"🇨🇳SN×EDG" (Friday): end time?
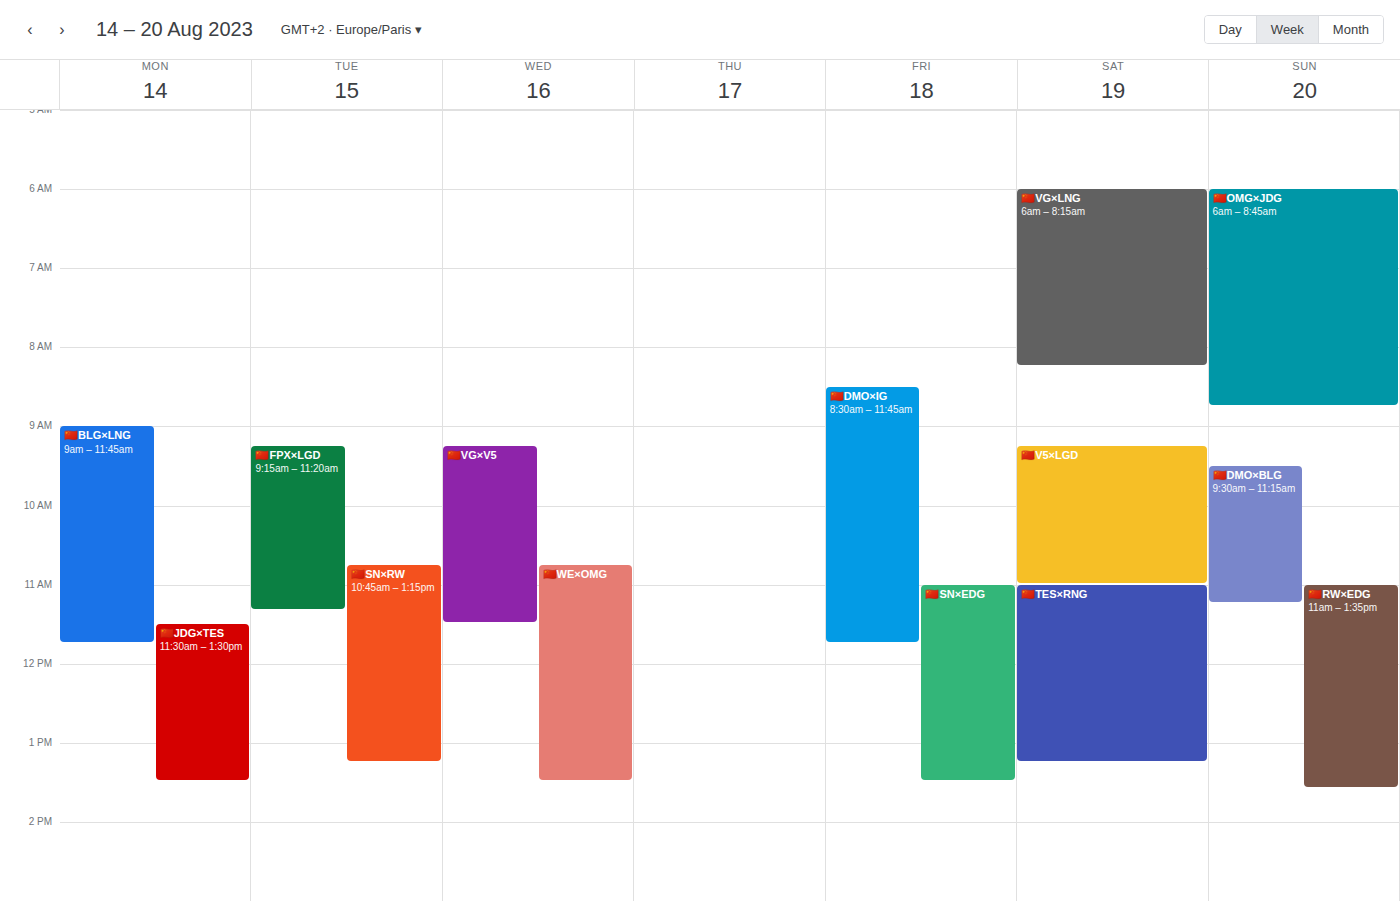
1:30 PM